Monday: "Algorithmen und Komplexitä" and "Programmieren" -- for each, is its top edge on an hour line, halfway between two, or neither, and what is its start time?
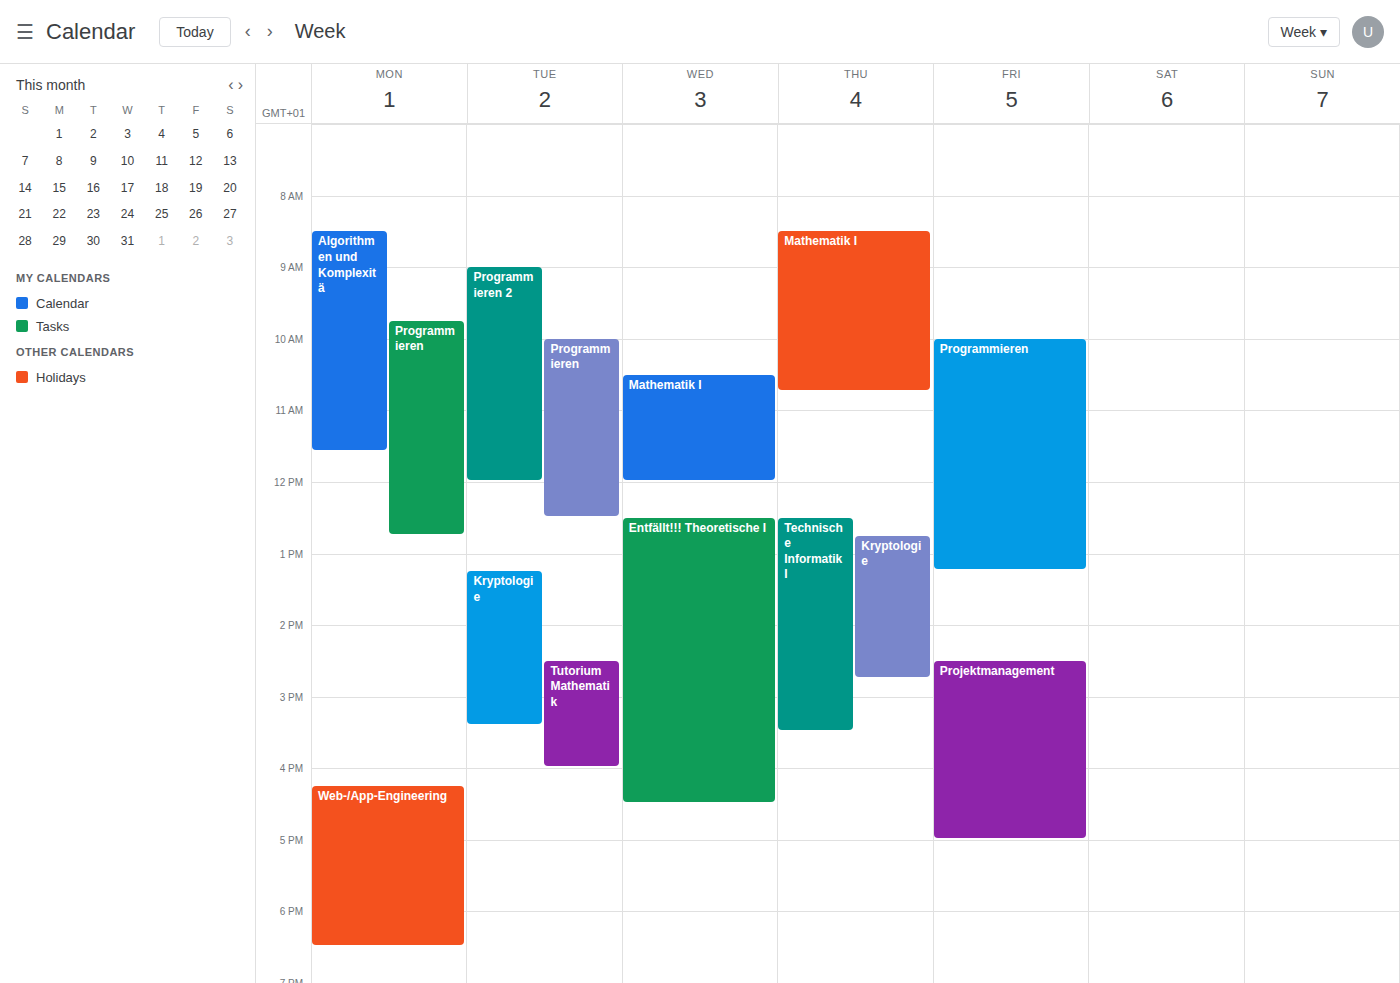
"Algorithmen und Komplexitä": 8:30 AM, halfway between the 8 AM and 9 AM lines. "Programmieren": 9:45 AM, neither: three quarters of the way from the 9 AM line to the 10 AM line.